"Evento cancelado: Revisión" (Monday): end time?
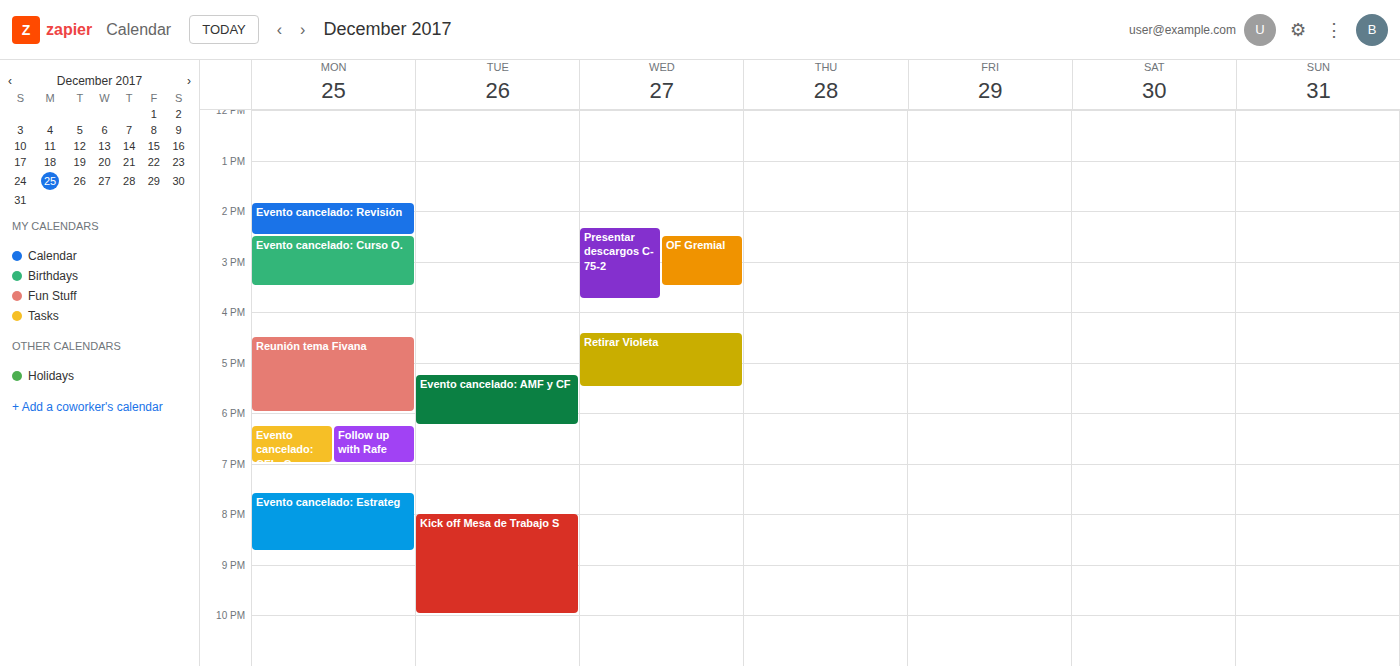
2:30 PM